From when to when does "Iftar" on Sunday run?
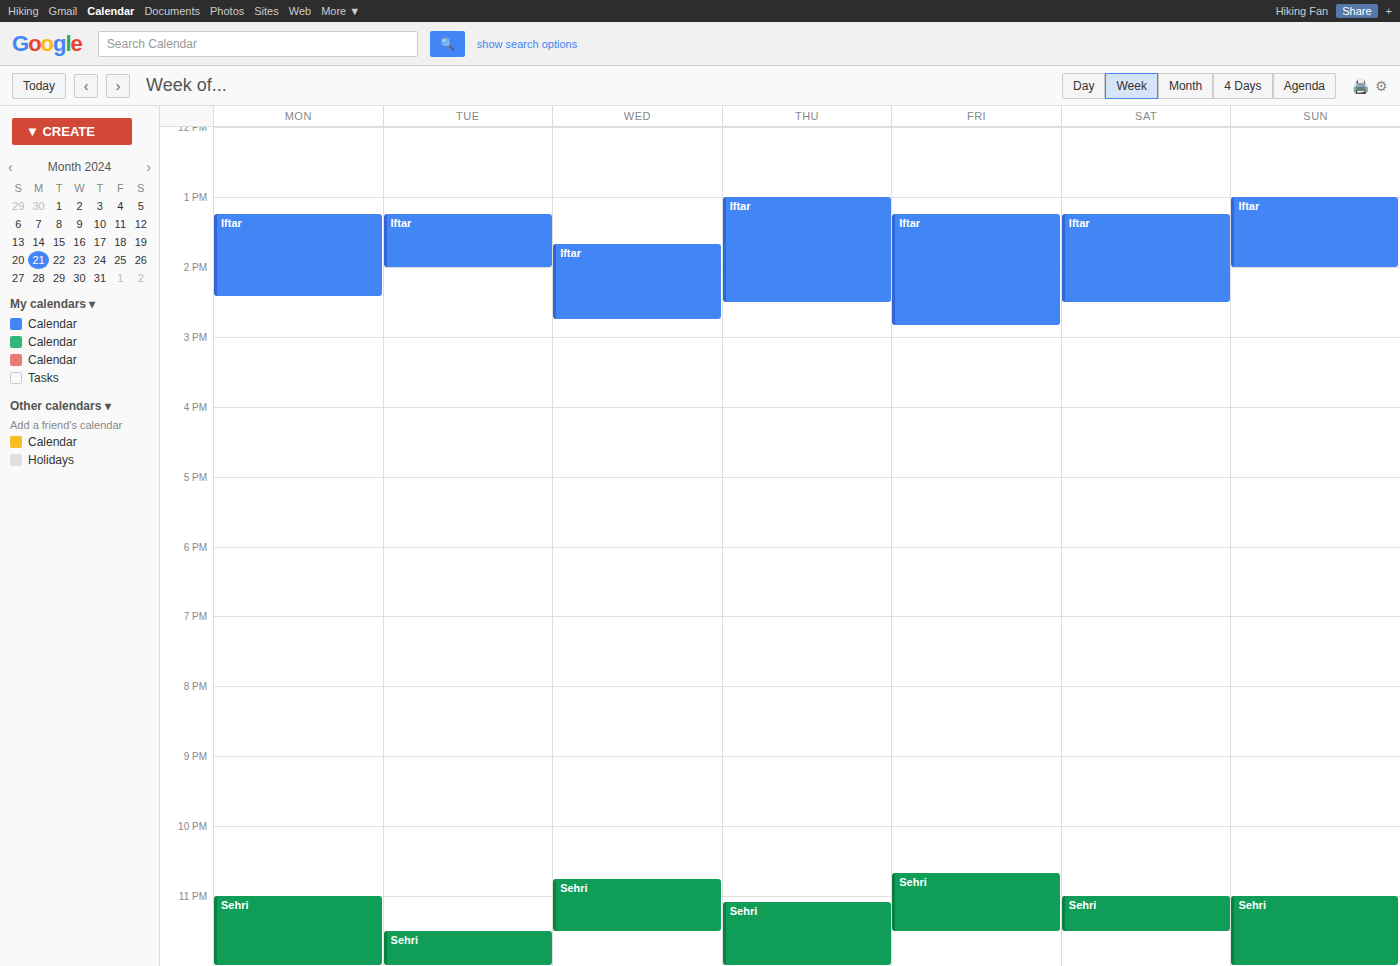
1:00 PM to 2:00 PM